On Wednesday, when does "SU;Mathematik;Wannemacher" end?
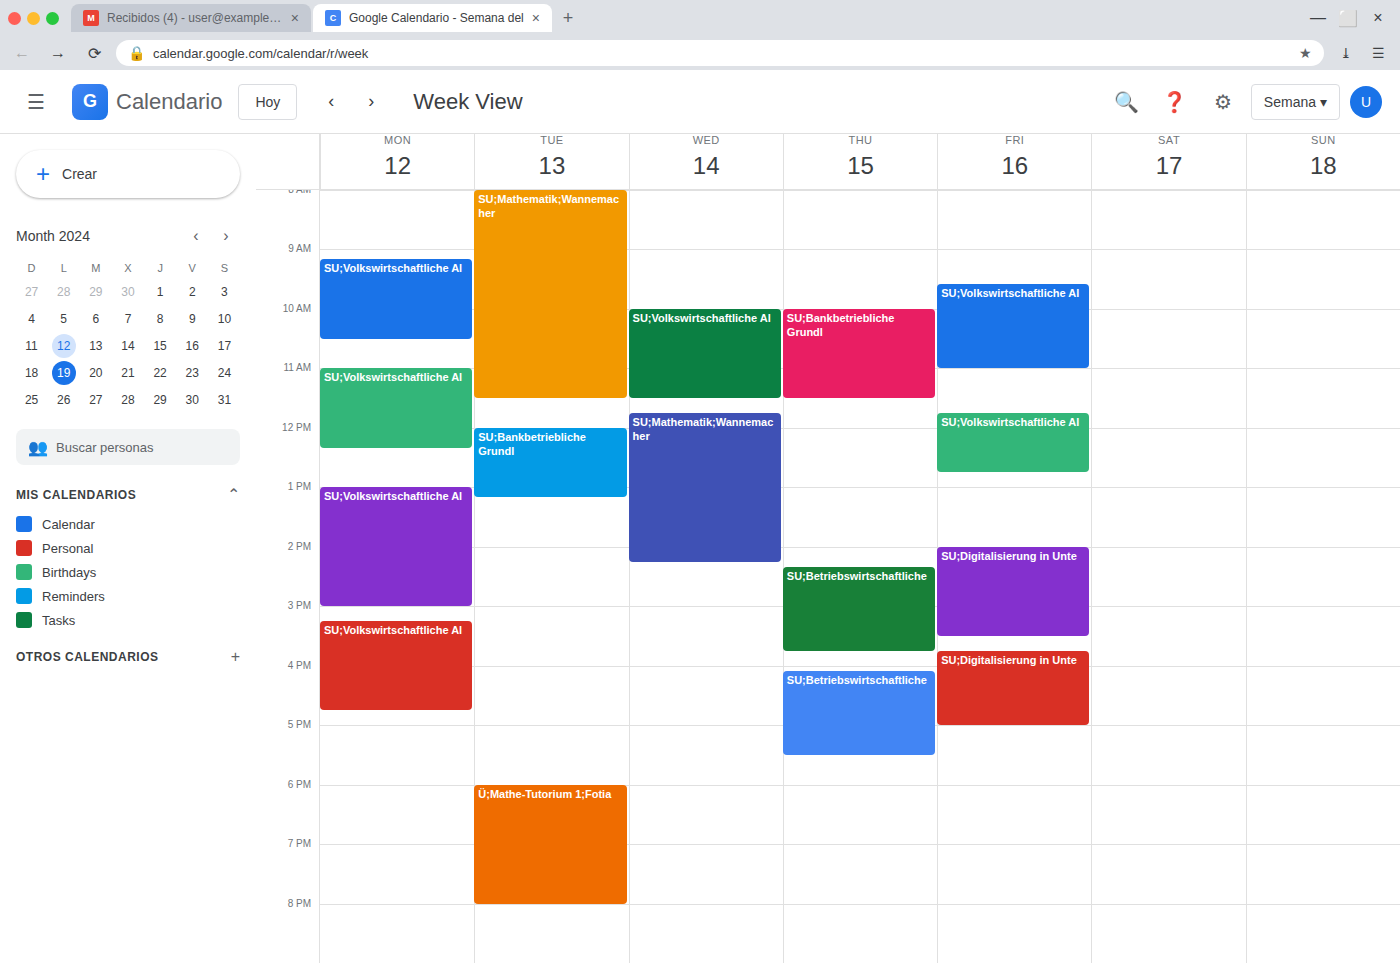
2:15 PM